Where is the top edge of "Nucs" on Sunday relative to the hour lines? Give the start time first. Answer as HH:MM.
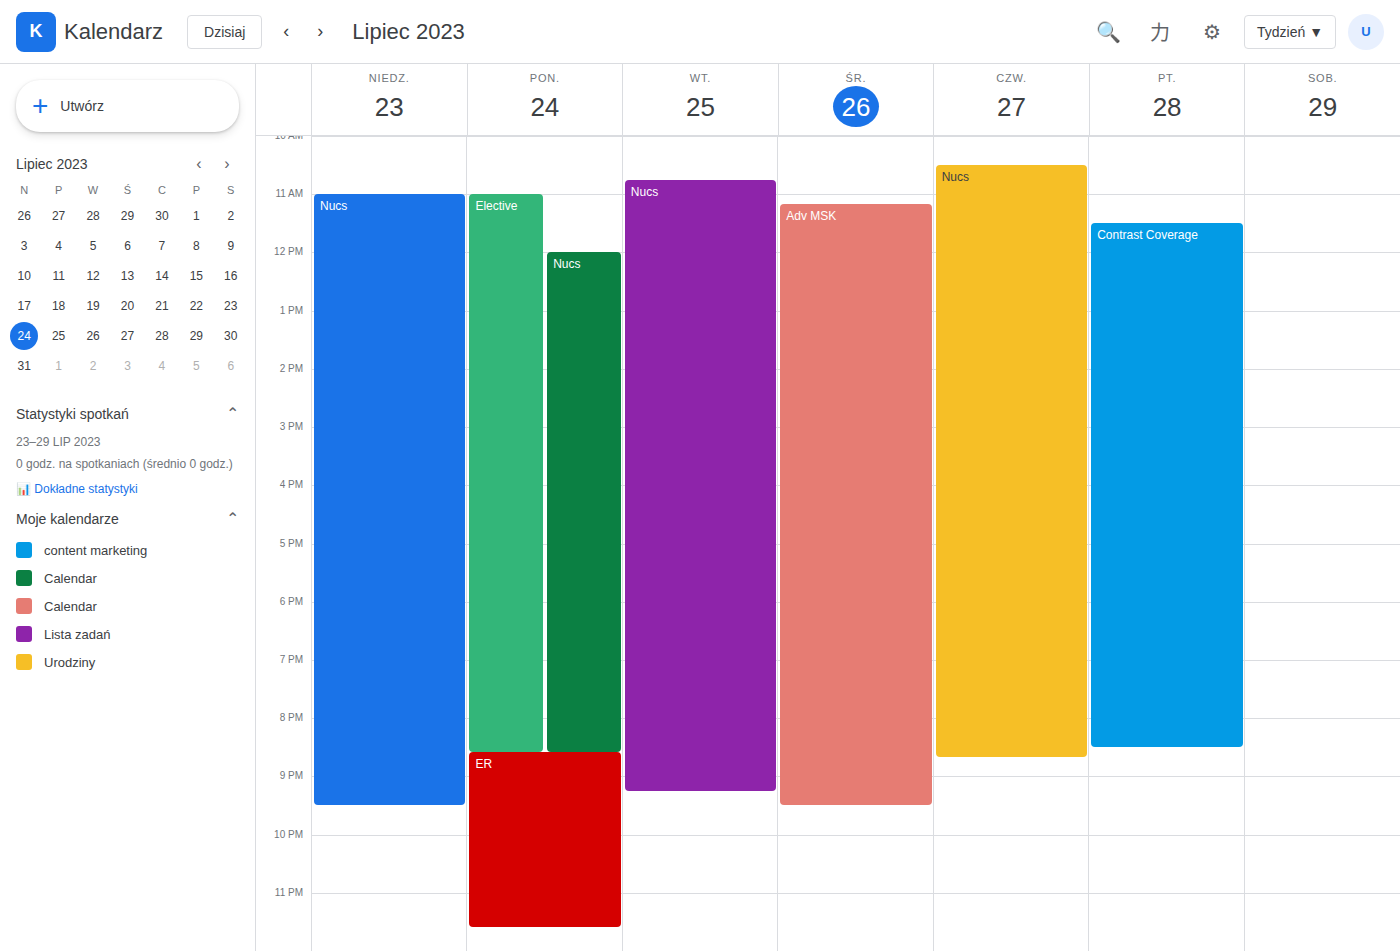
11:00 -- exactly on the 11:00 line.